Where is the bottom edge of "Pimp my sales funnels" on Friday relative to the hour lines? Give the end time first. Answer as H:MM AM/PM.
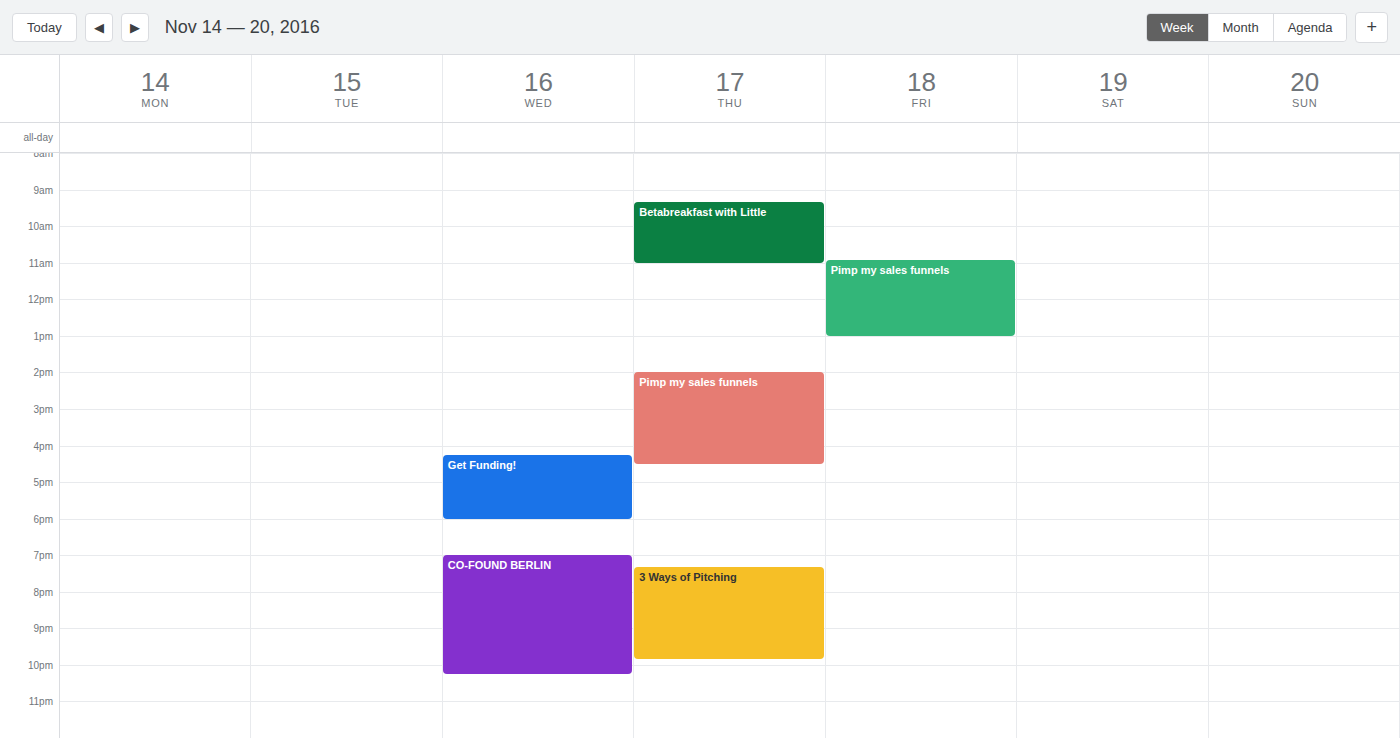
1:00 PM -- exactly on the 1 PM line.